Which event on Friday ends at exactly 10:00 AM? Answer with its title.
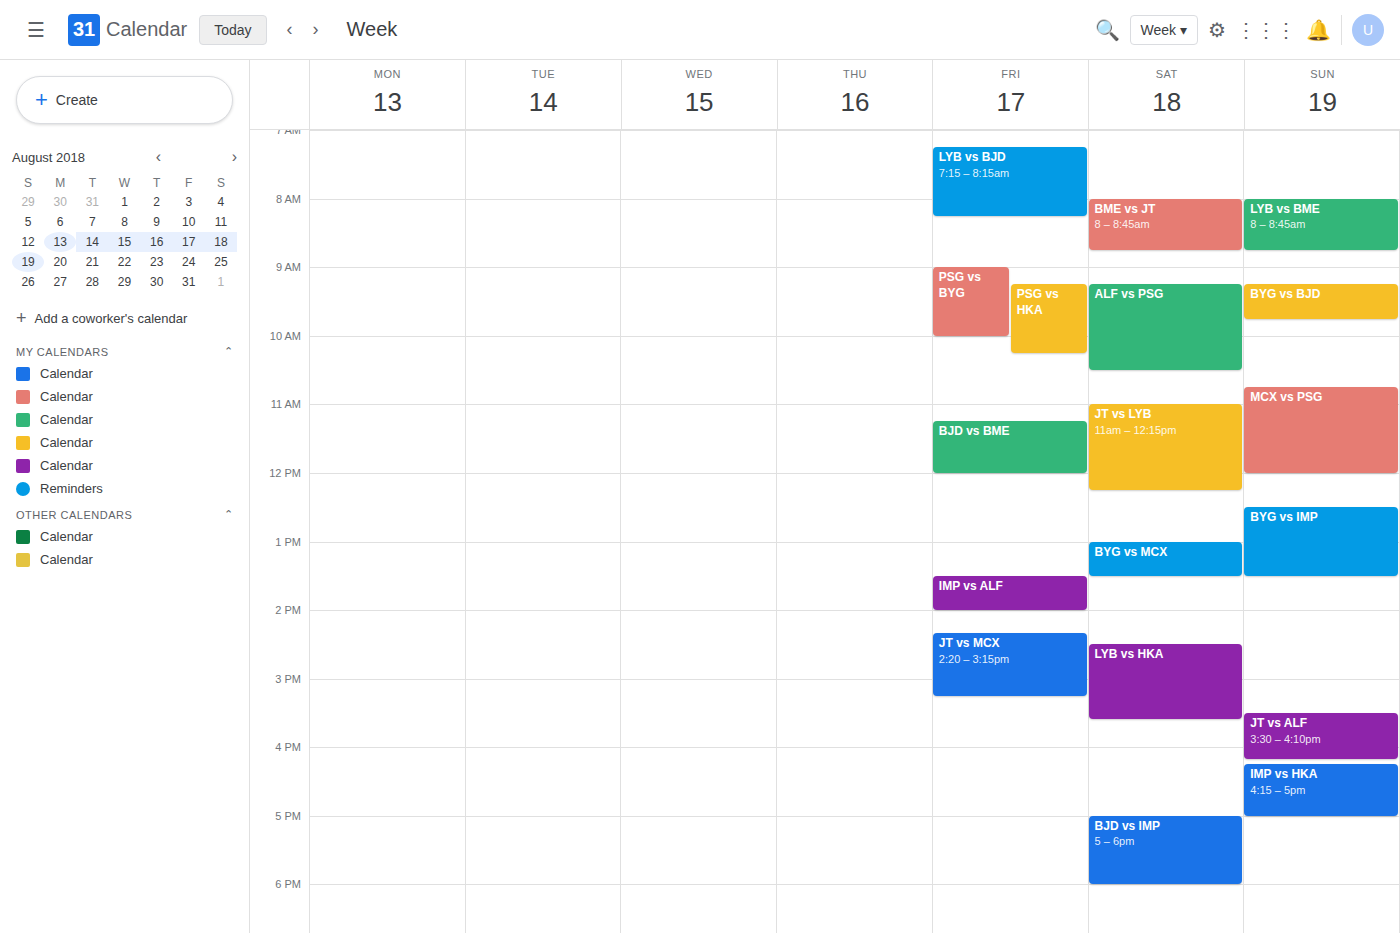
"PSG vs BYG"